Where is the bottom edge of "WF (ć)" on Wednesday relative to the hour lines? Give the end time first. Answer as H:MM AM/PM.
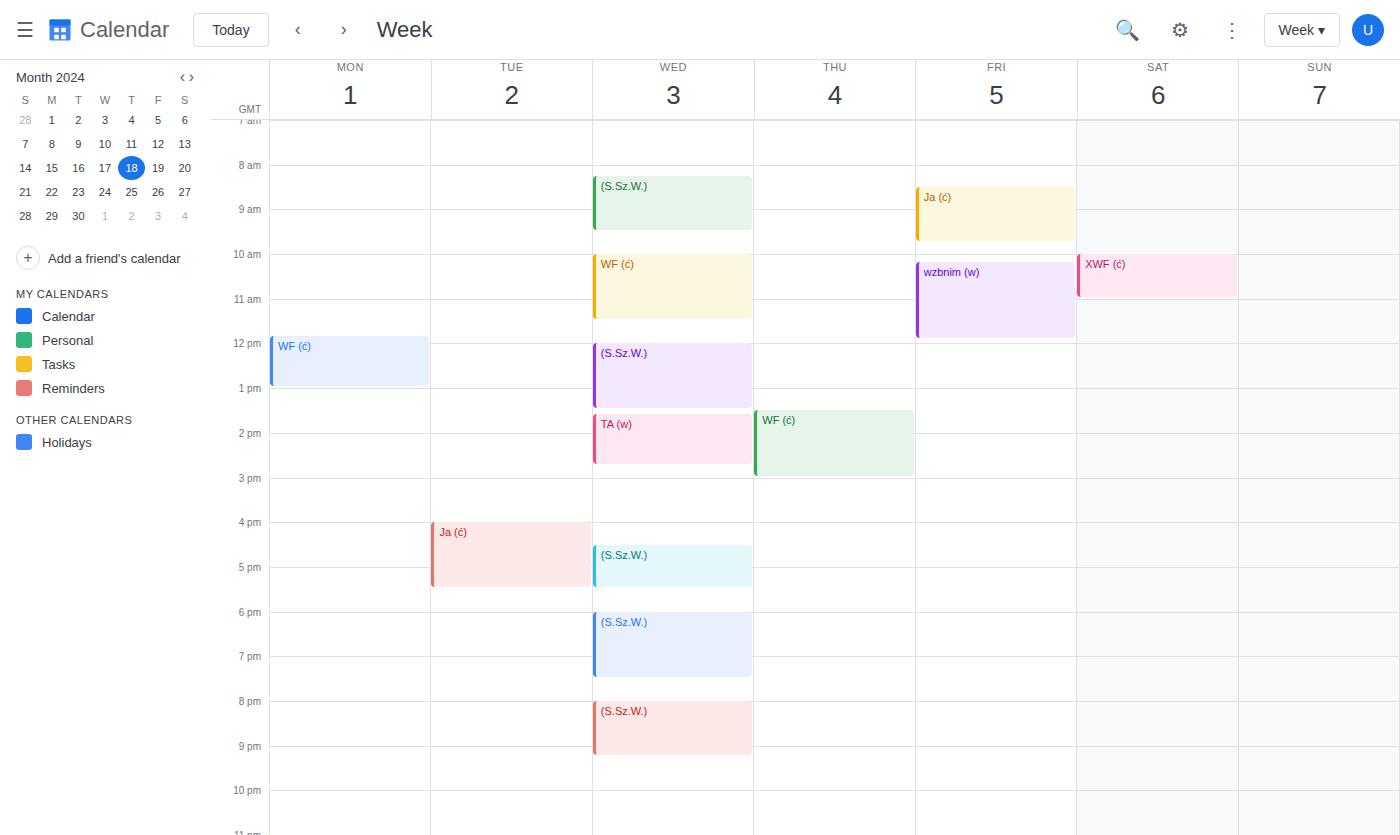
11:30 AM -- halfway between the 11 AM and 12 PM lines.